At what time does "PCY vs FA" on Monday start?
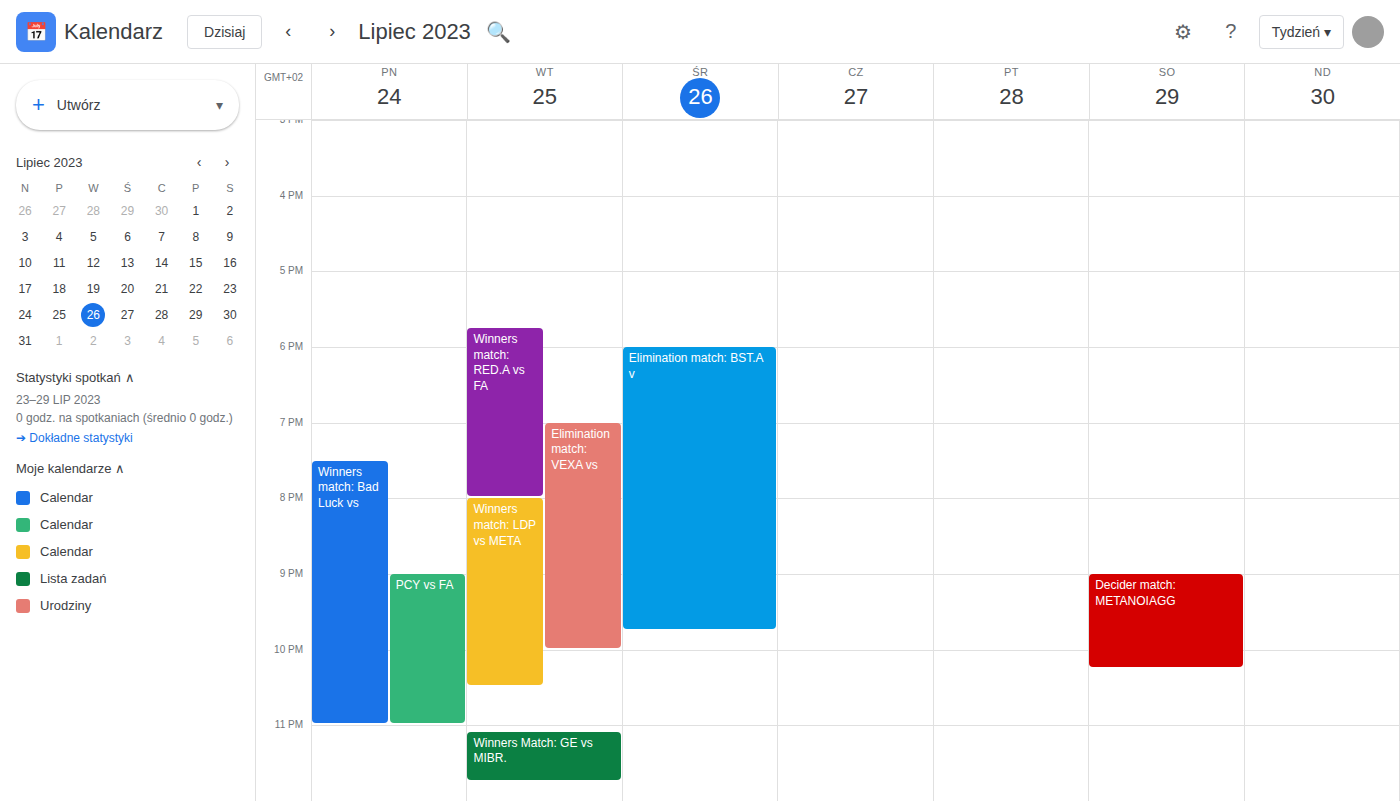
9:00 PM